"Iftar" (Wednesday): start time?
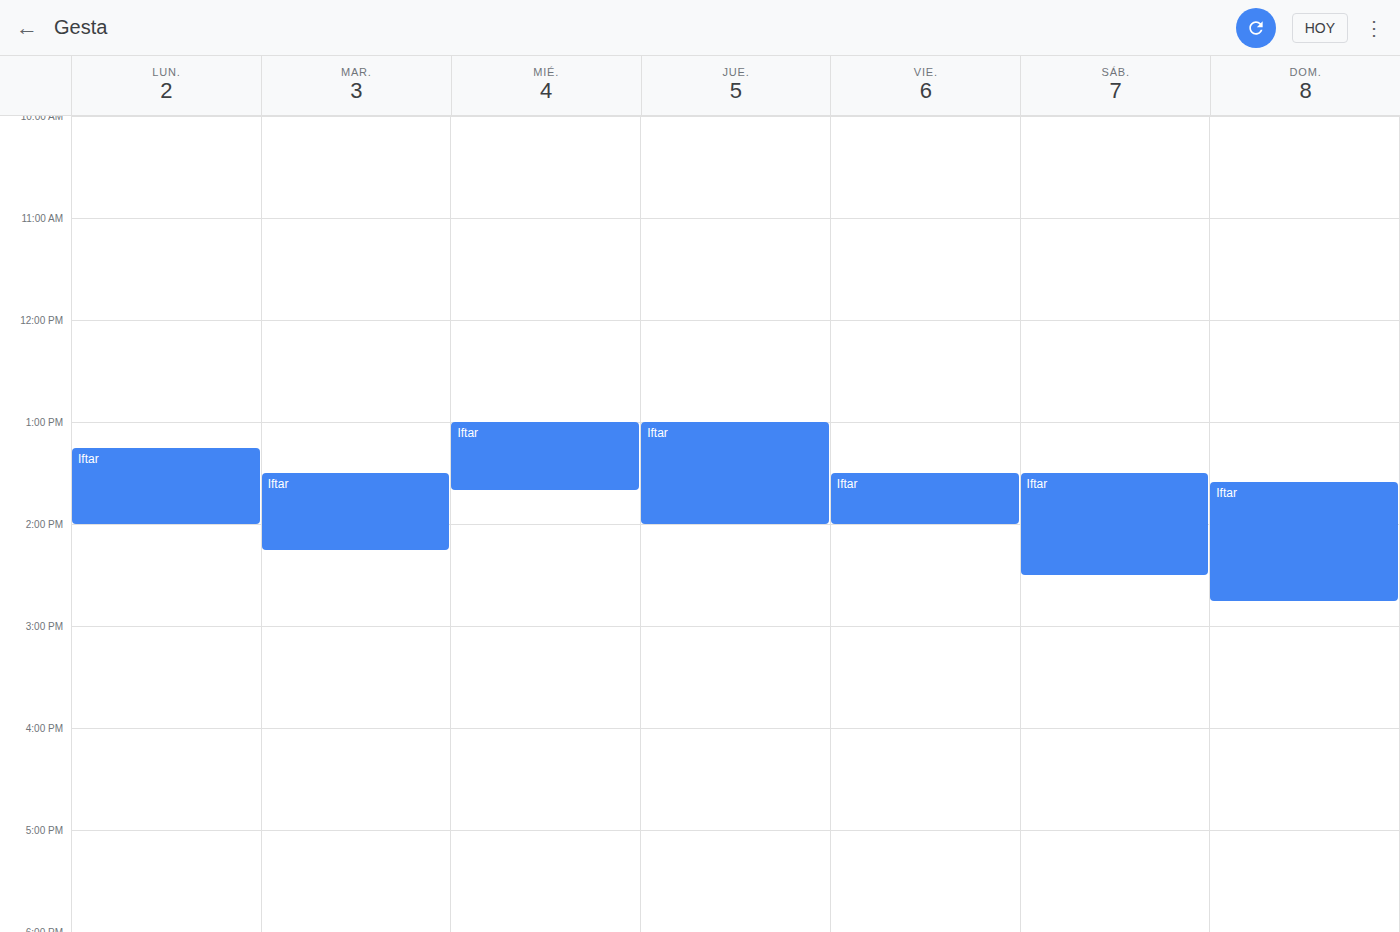
1:00 PM